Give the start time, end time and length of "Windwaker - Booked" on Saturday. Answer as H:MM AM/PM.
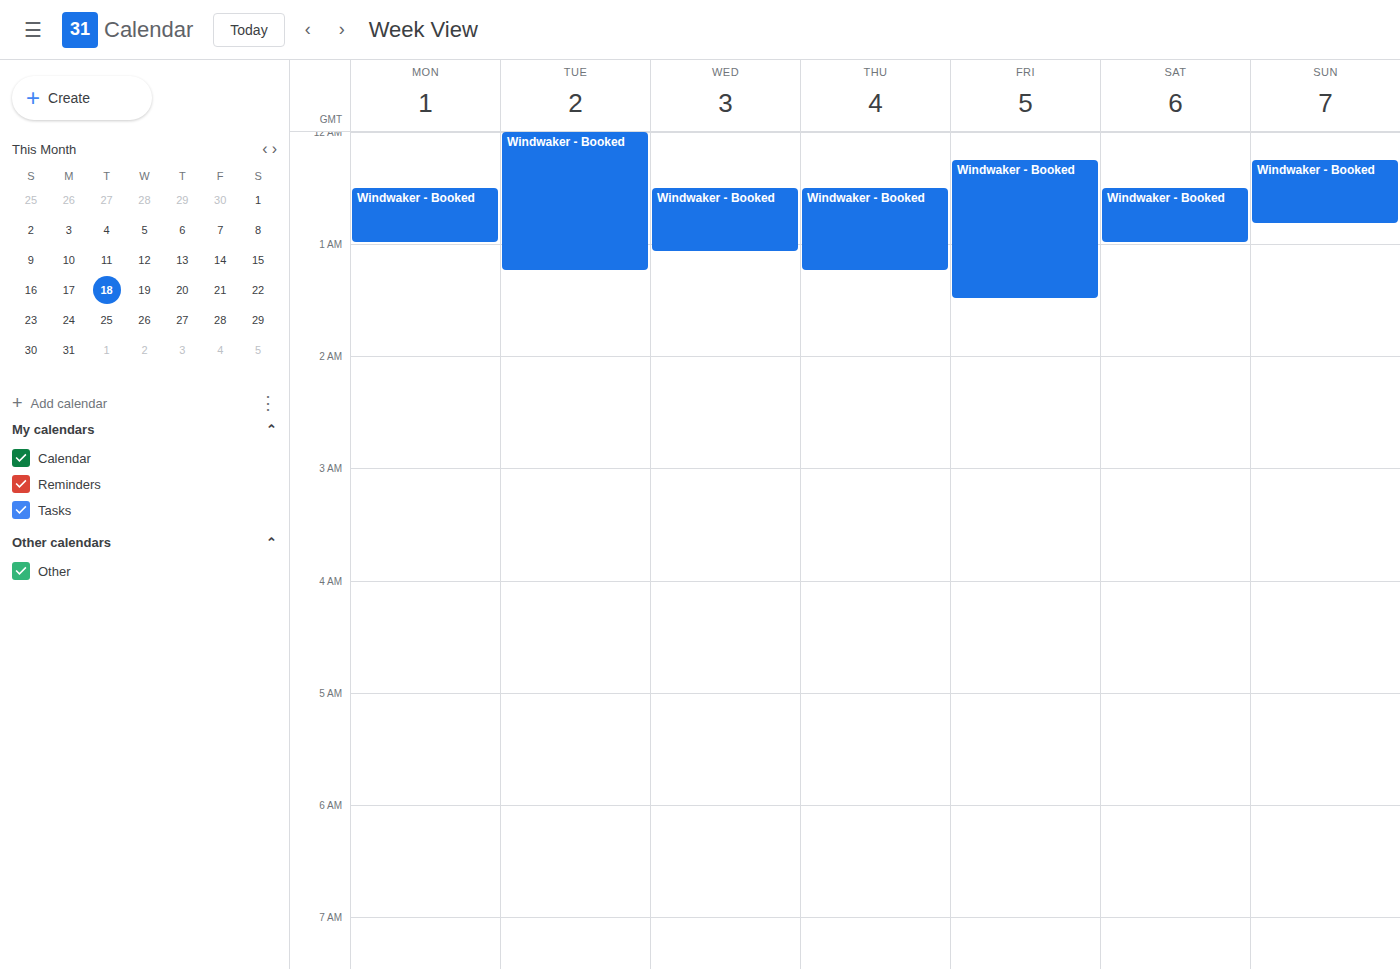
12:30 AM to 1:00 AM, 30 minutes